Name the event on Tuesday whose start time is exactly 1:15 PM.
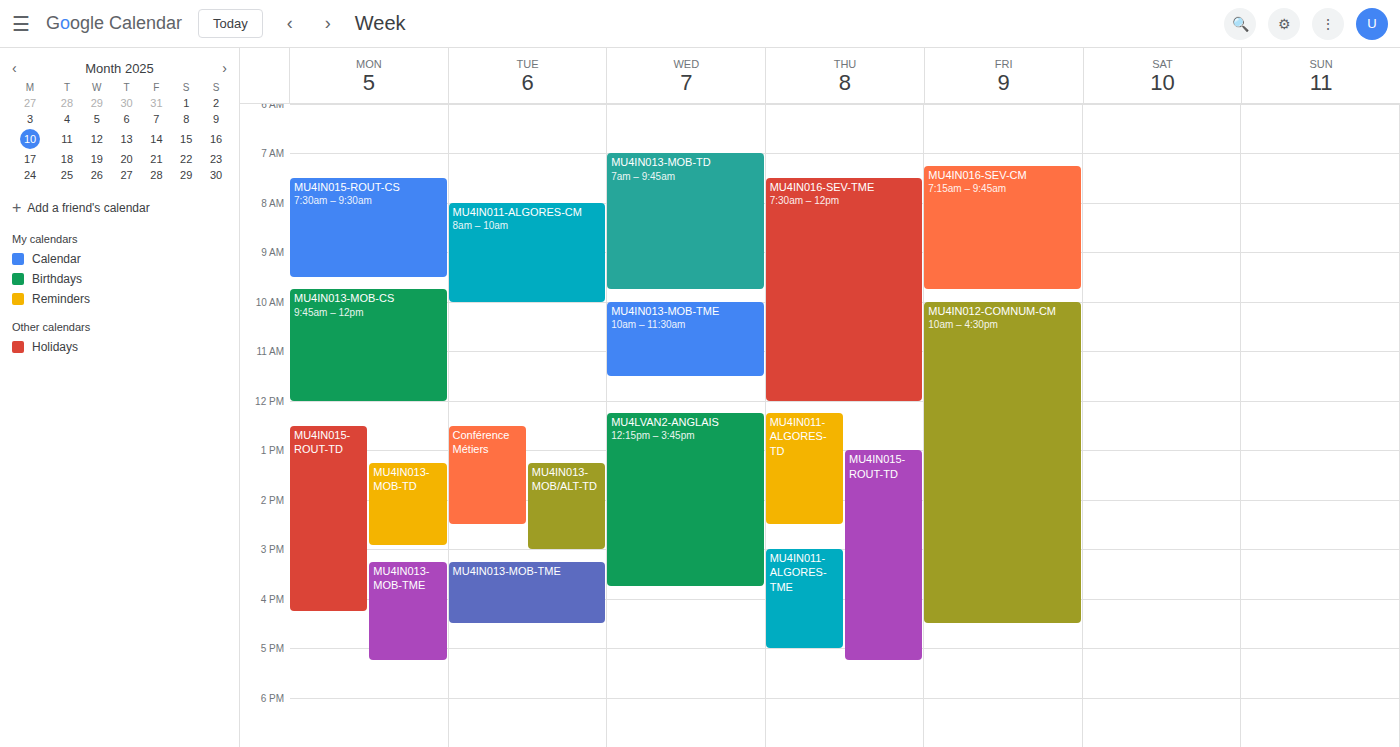
"MU4IN013-MOB/ALT-TD"